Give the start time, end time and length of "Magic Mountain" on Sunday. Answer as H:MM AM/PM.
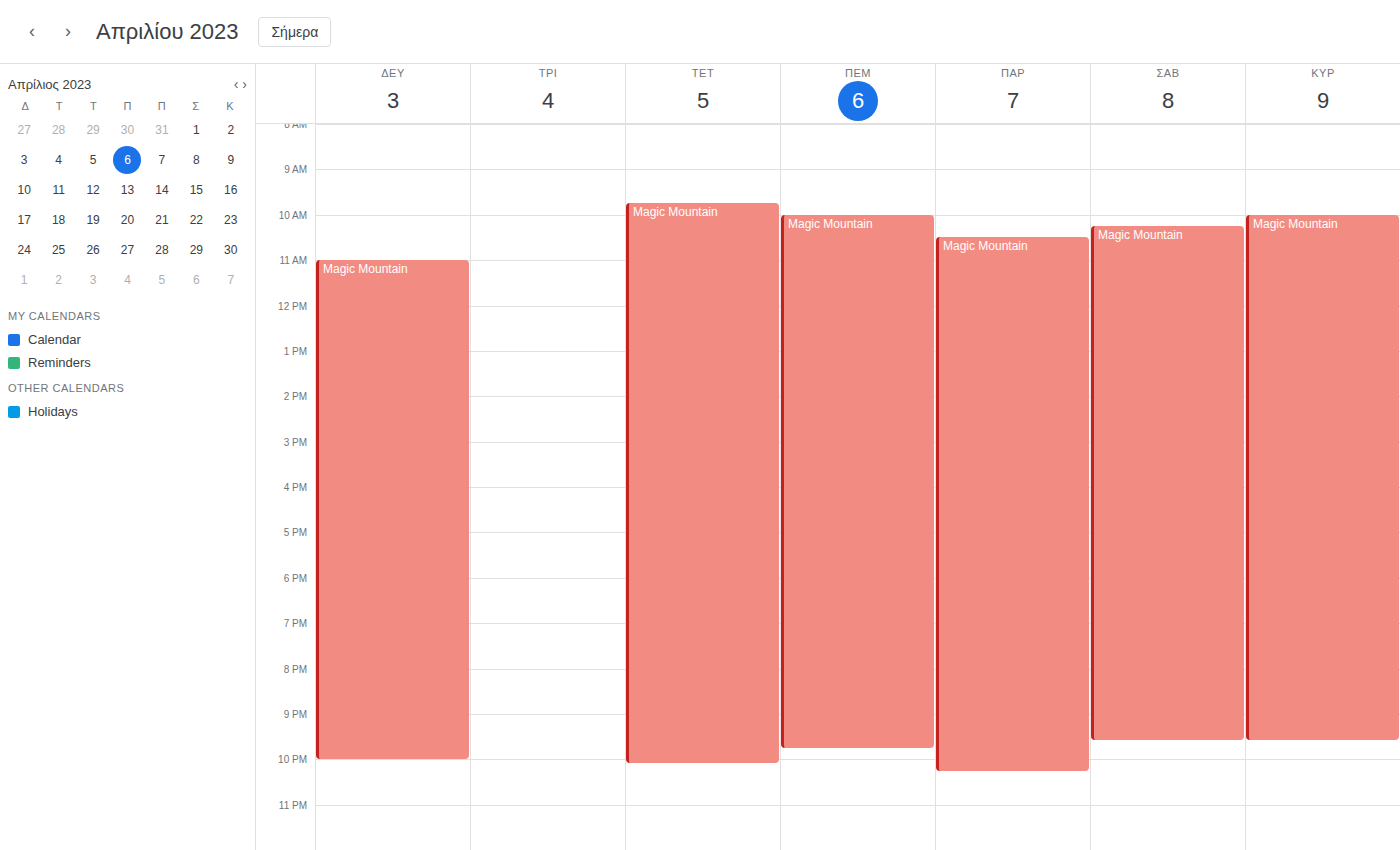
10:00 AM to 9:35 PM, 11 hours 35 minutes